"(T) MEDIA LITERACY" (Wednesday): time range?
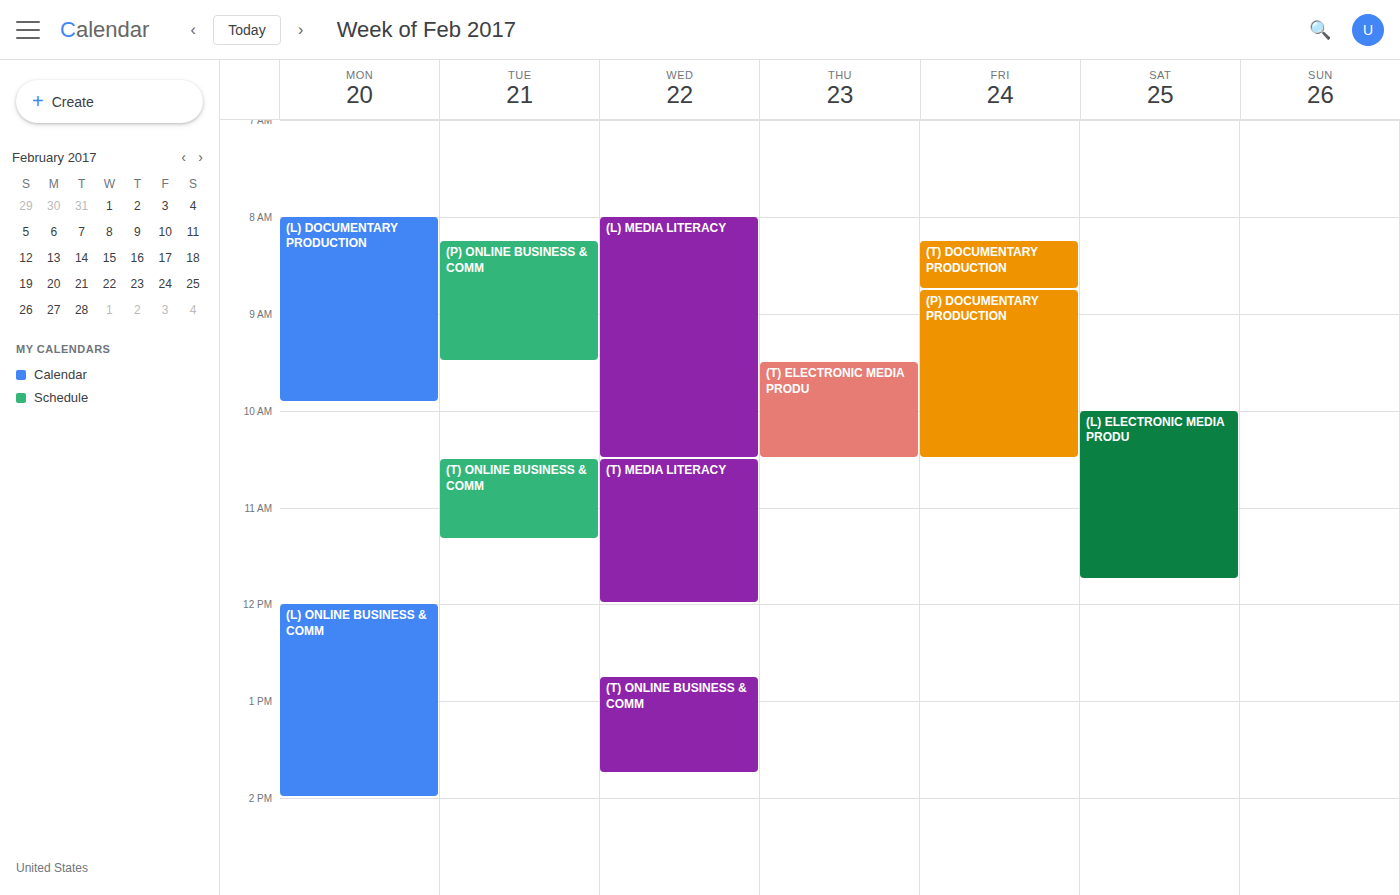
10:30 AM to 12:00 PM